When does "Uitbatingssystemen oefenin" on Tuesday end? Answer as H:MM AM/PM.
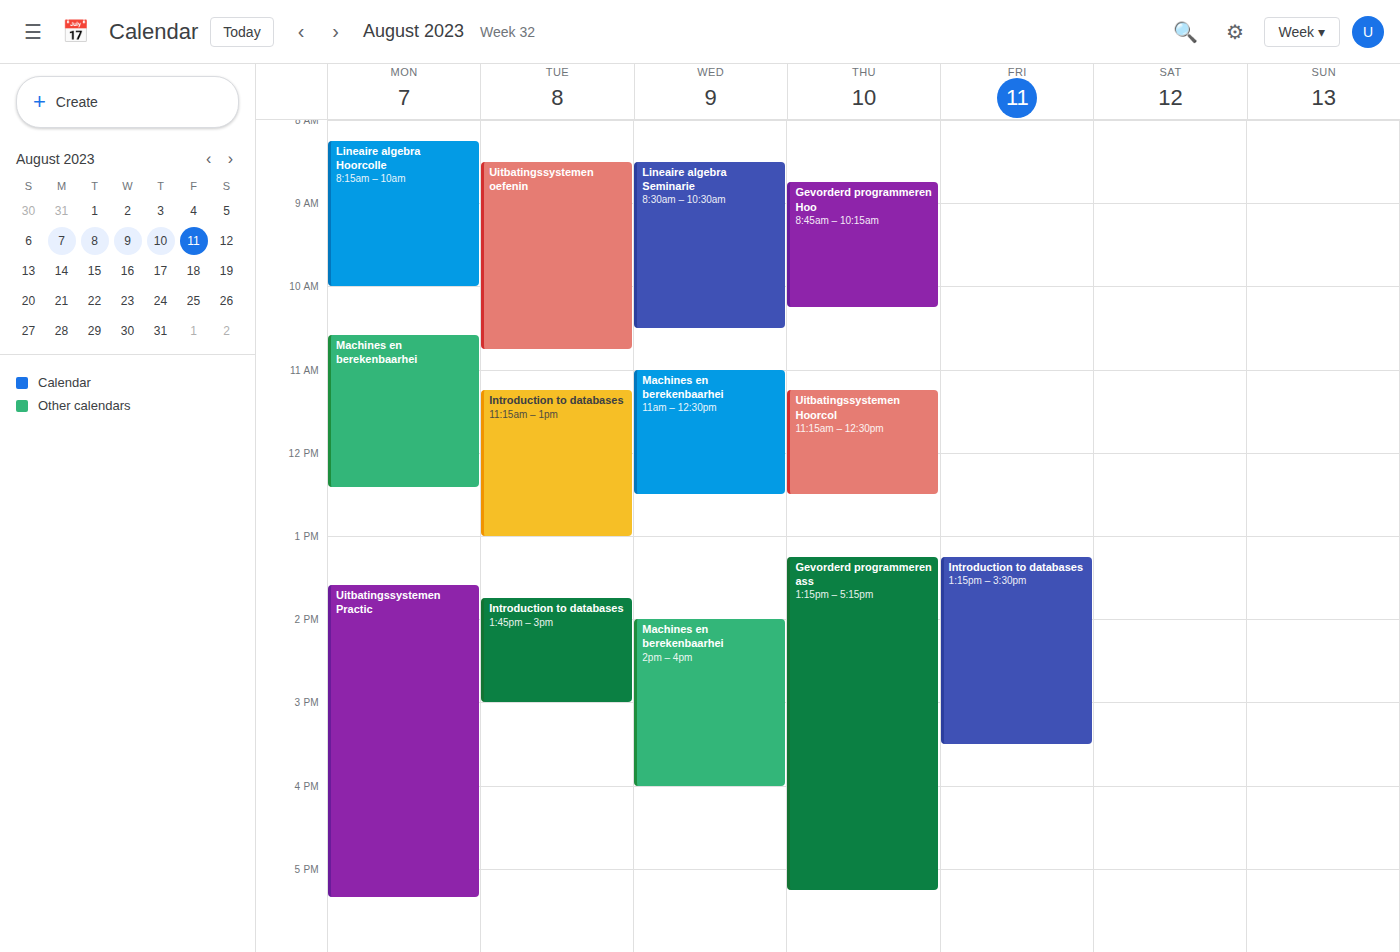
10:45 AM